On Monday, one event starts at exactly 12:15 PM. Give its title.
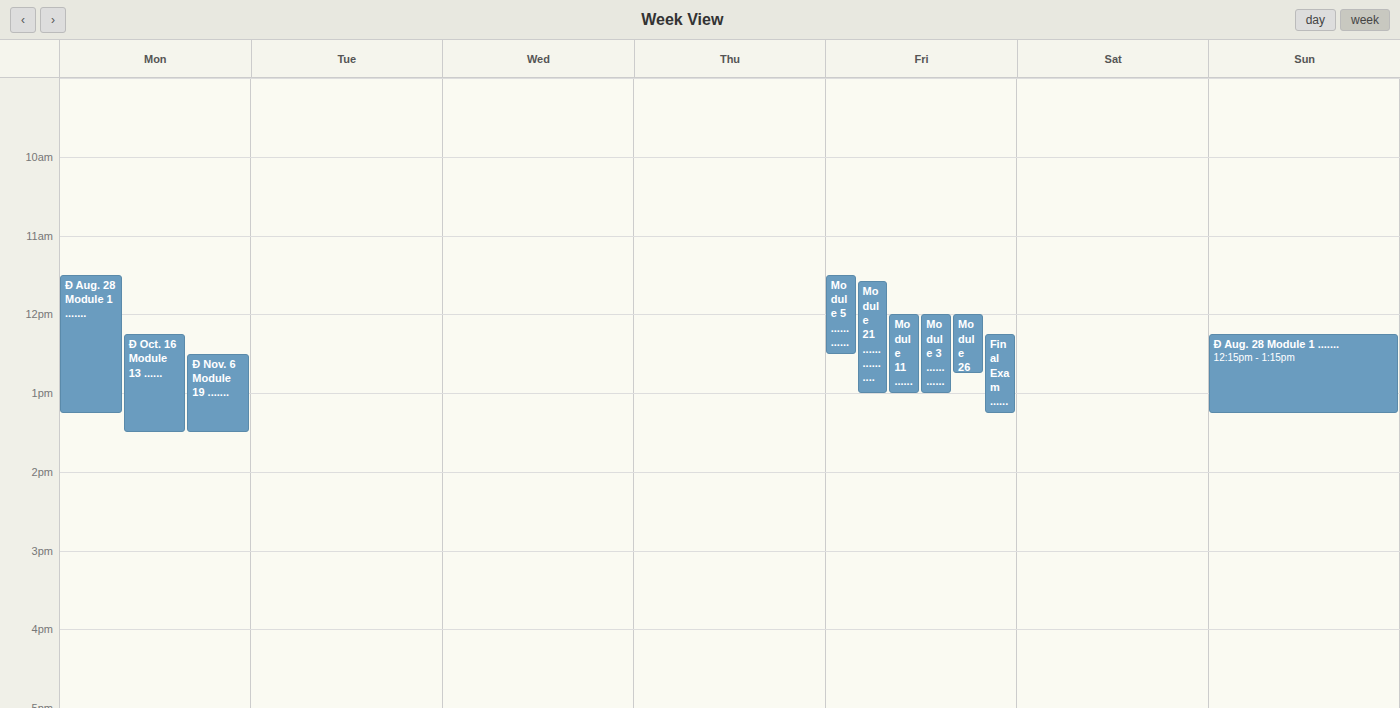
"Ð Oct. 16 Module 13 ......"